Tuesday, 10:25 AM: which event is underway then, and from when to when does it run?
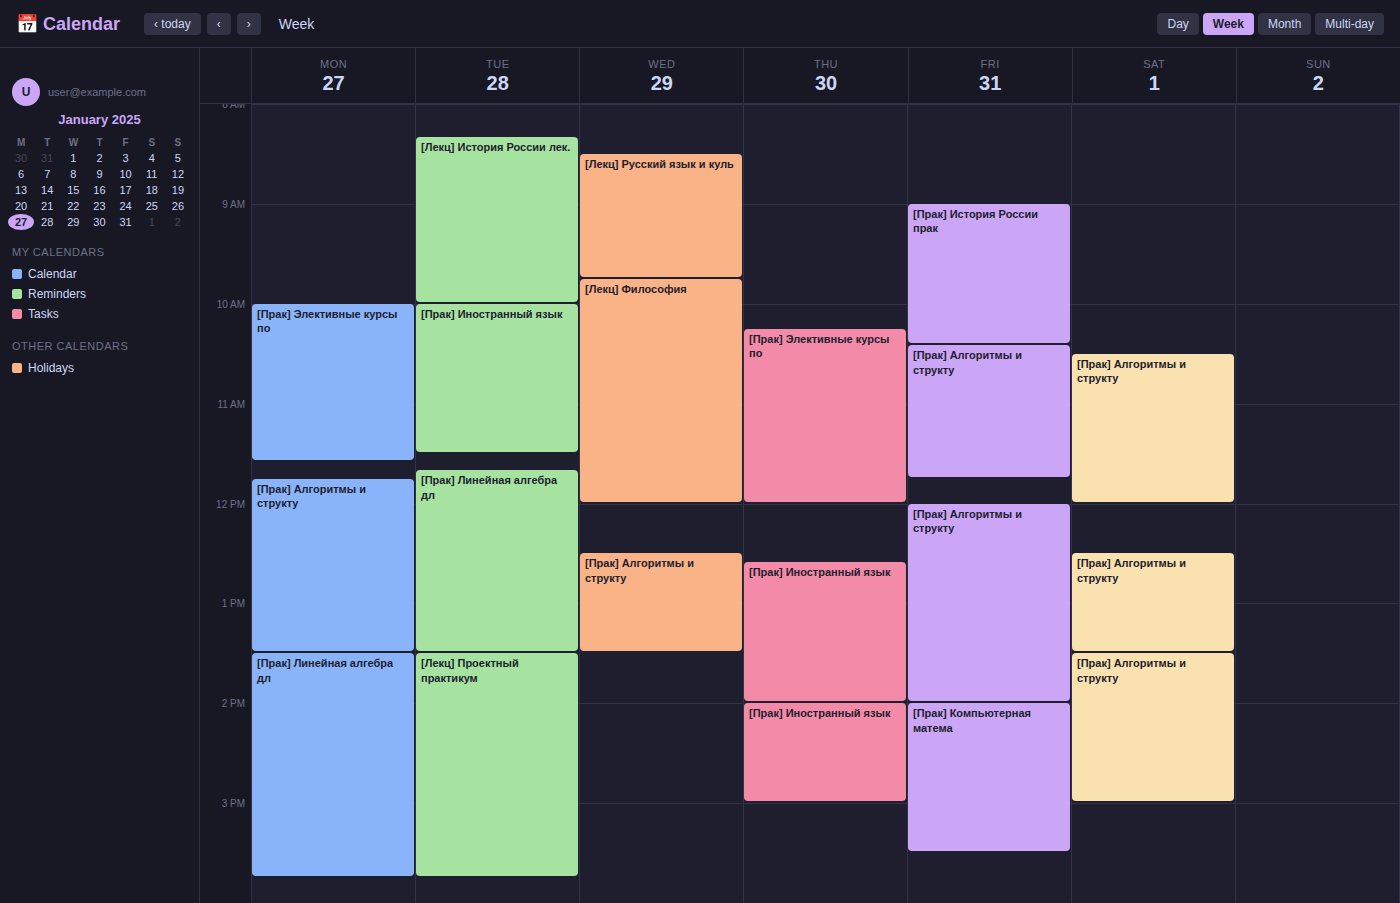
"[Прак] Иностранный язык", 10:00 AM to 11:30 AM